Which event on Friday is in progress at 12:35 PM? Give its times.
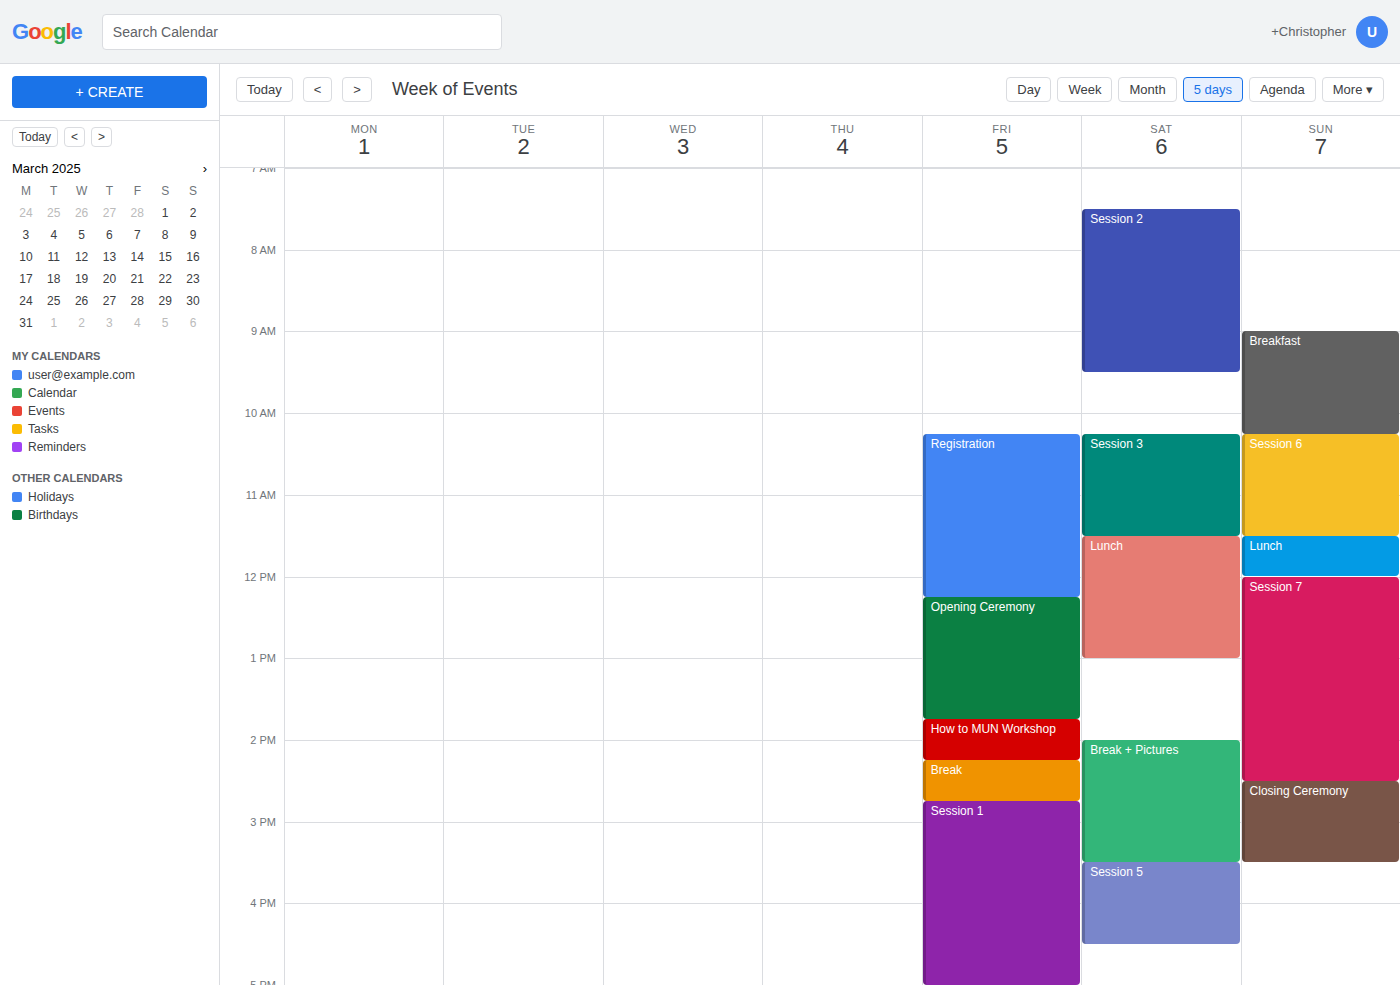
"Opening Ceremony", 12:15 PM to 1:45 PM